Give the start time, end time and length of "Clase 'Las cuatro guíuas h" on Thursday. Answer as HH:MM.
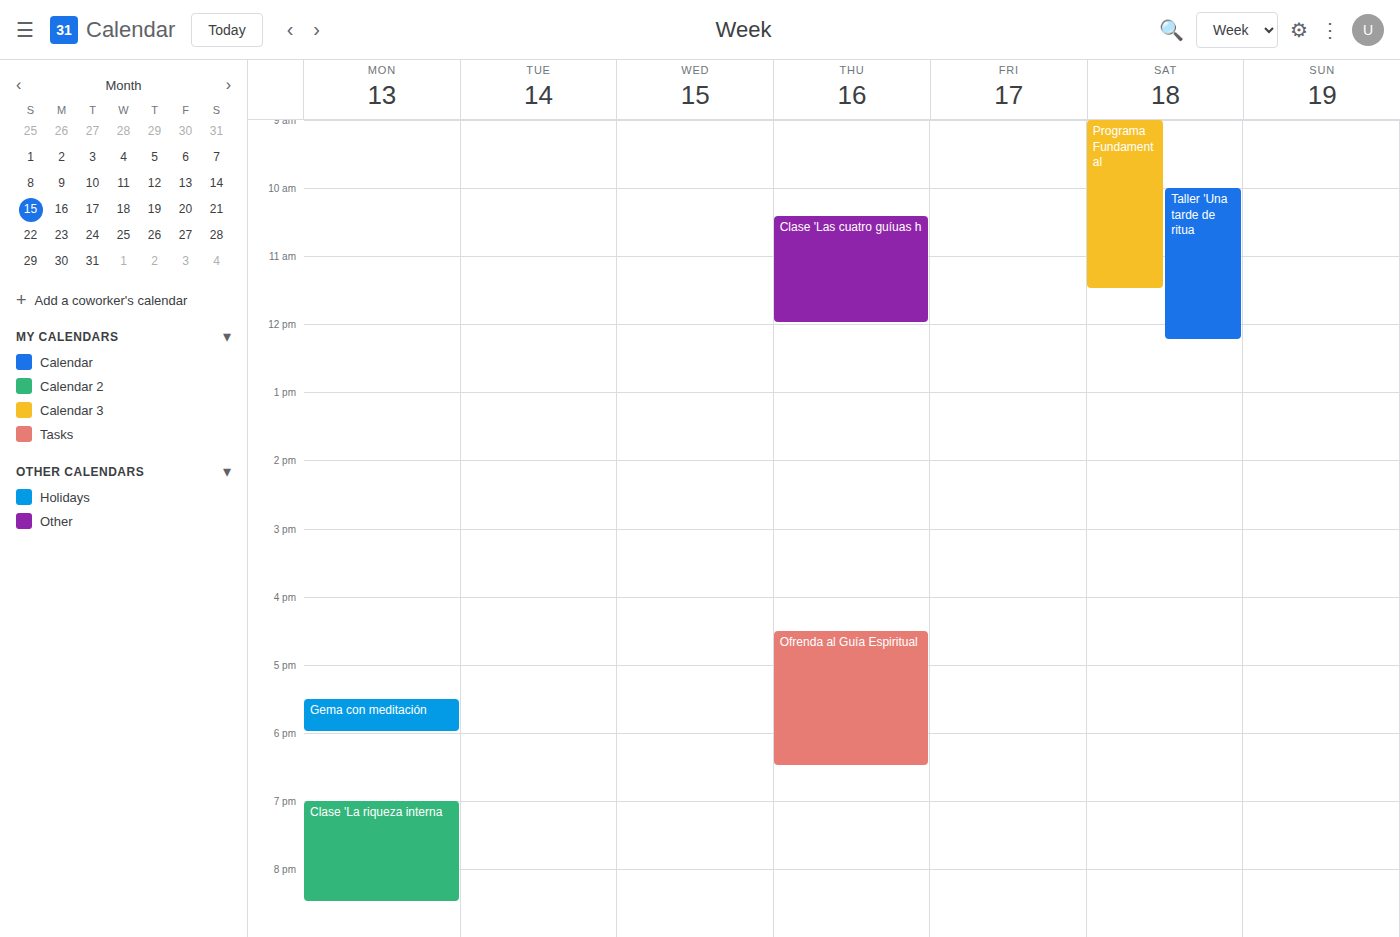
10:25 to 12:00, 1 hour 35 minutes